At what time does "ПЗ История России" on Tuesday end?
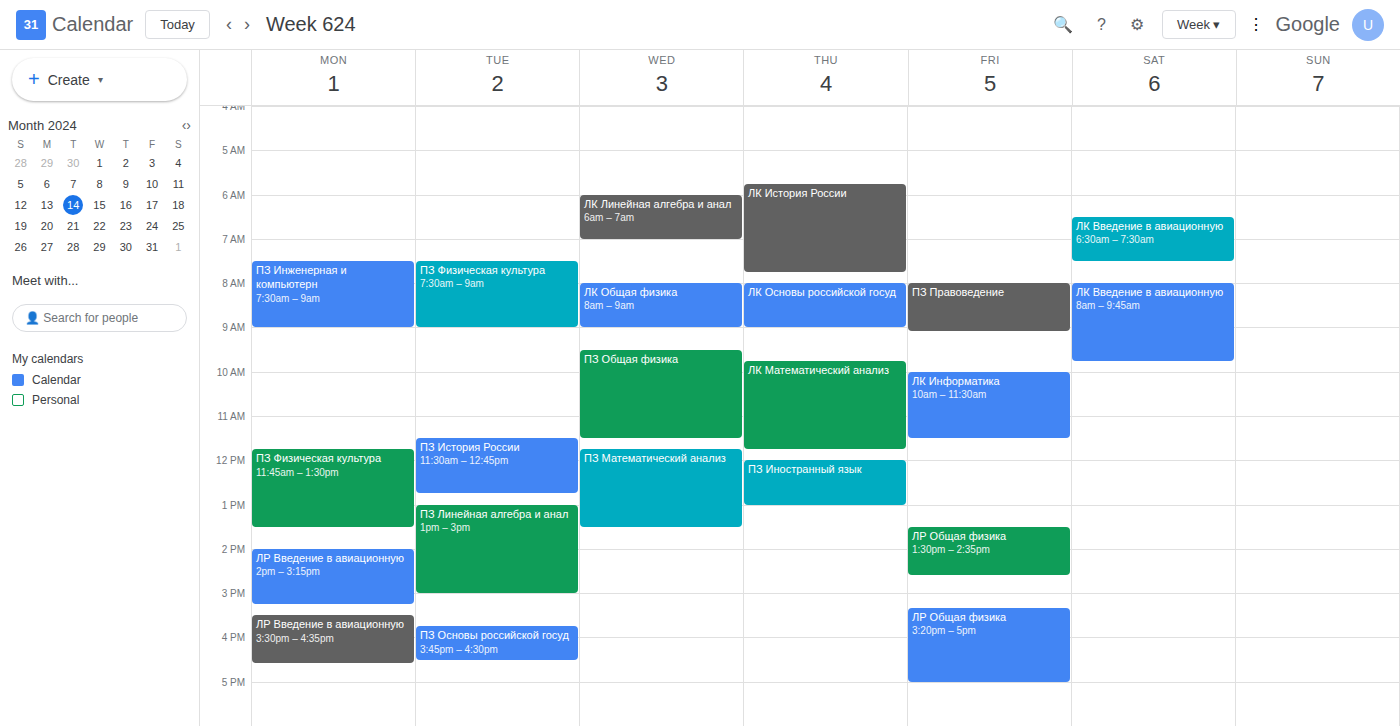
12:45 PM